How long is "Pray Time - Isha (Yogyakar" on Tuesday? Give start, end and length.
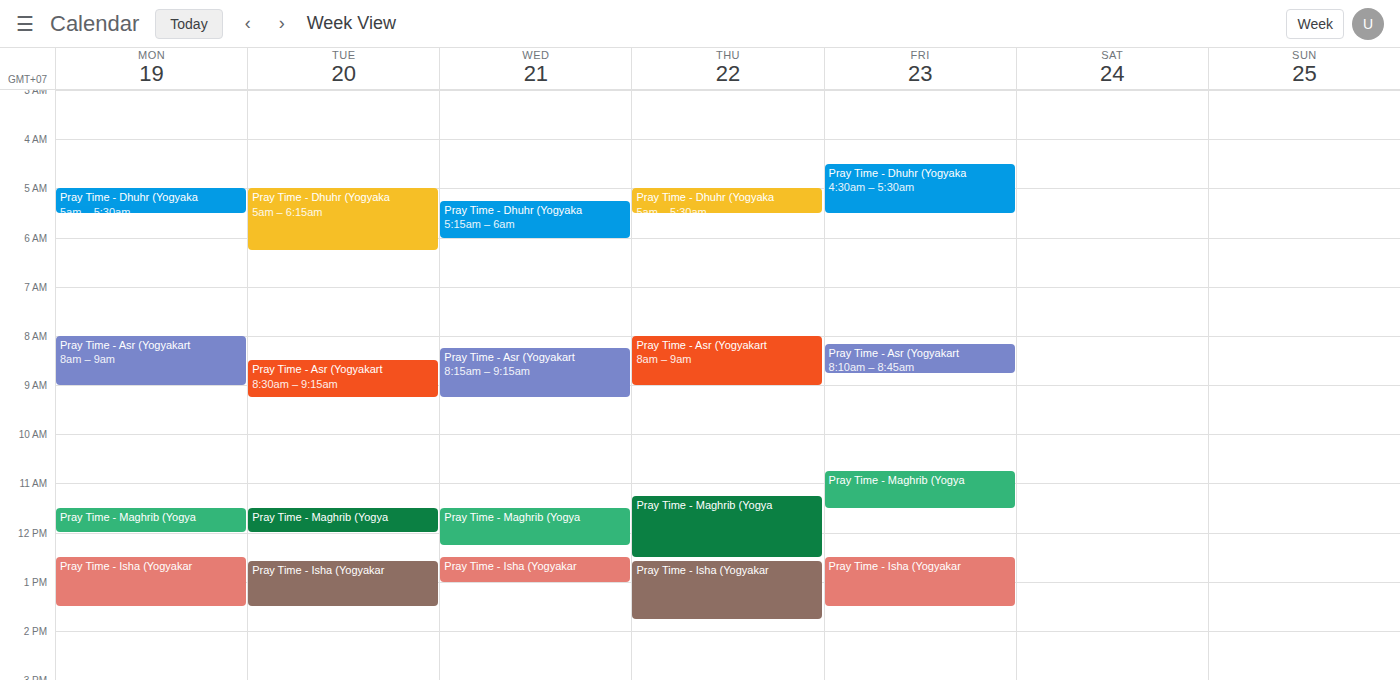
12:35 PM to 1:30 PM, 55 minutes